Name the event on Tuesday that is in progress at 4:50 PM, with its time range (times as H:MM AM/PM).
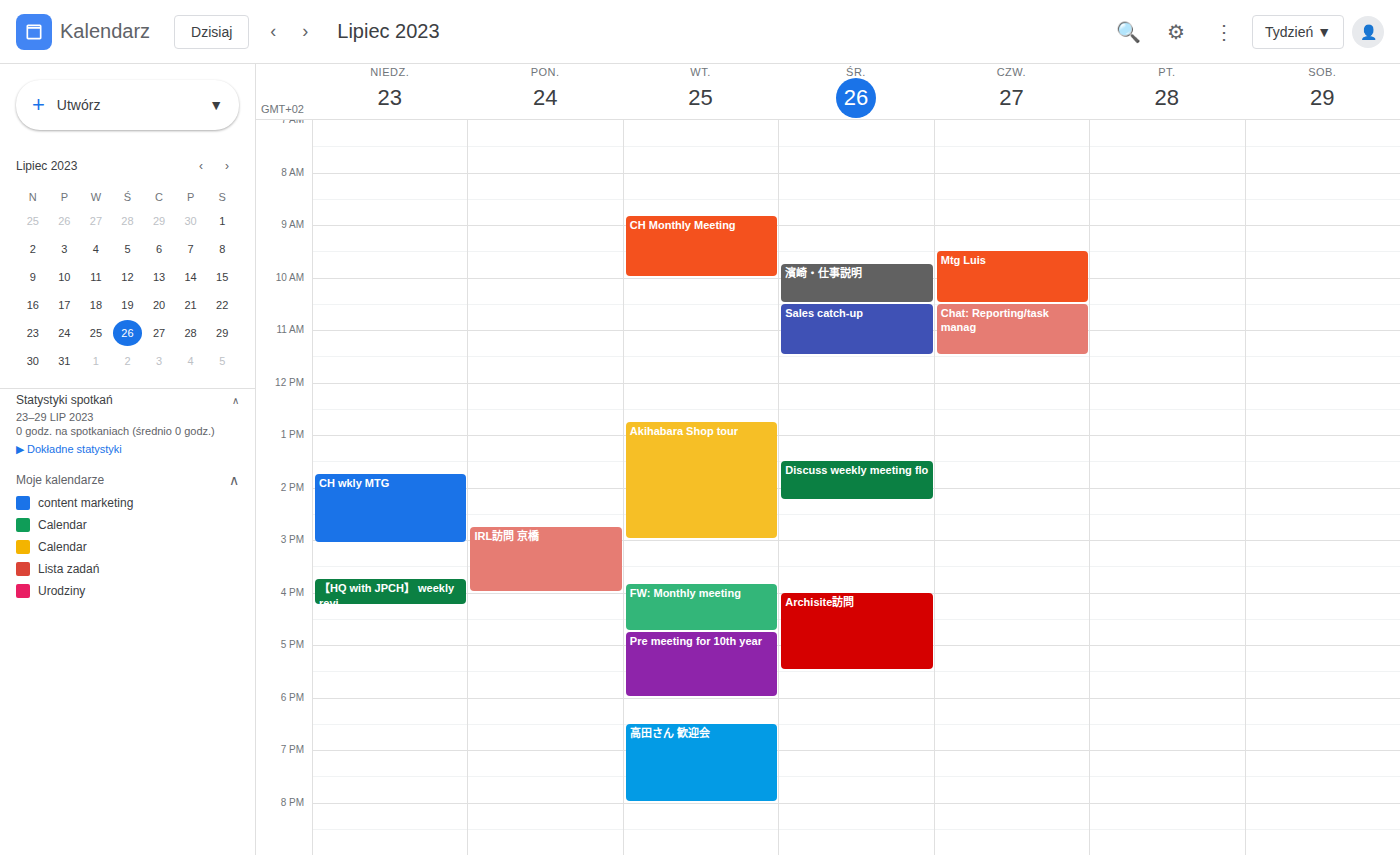
"Pre meeting for 10th year", 4:45 PM to 6:00 PM